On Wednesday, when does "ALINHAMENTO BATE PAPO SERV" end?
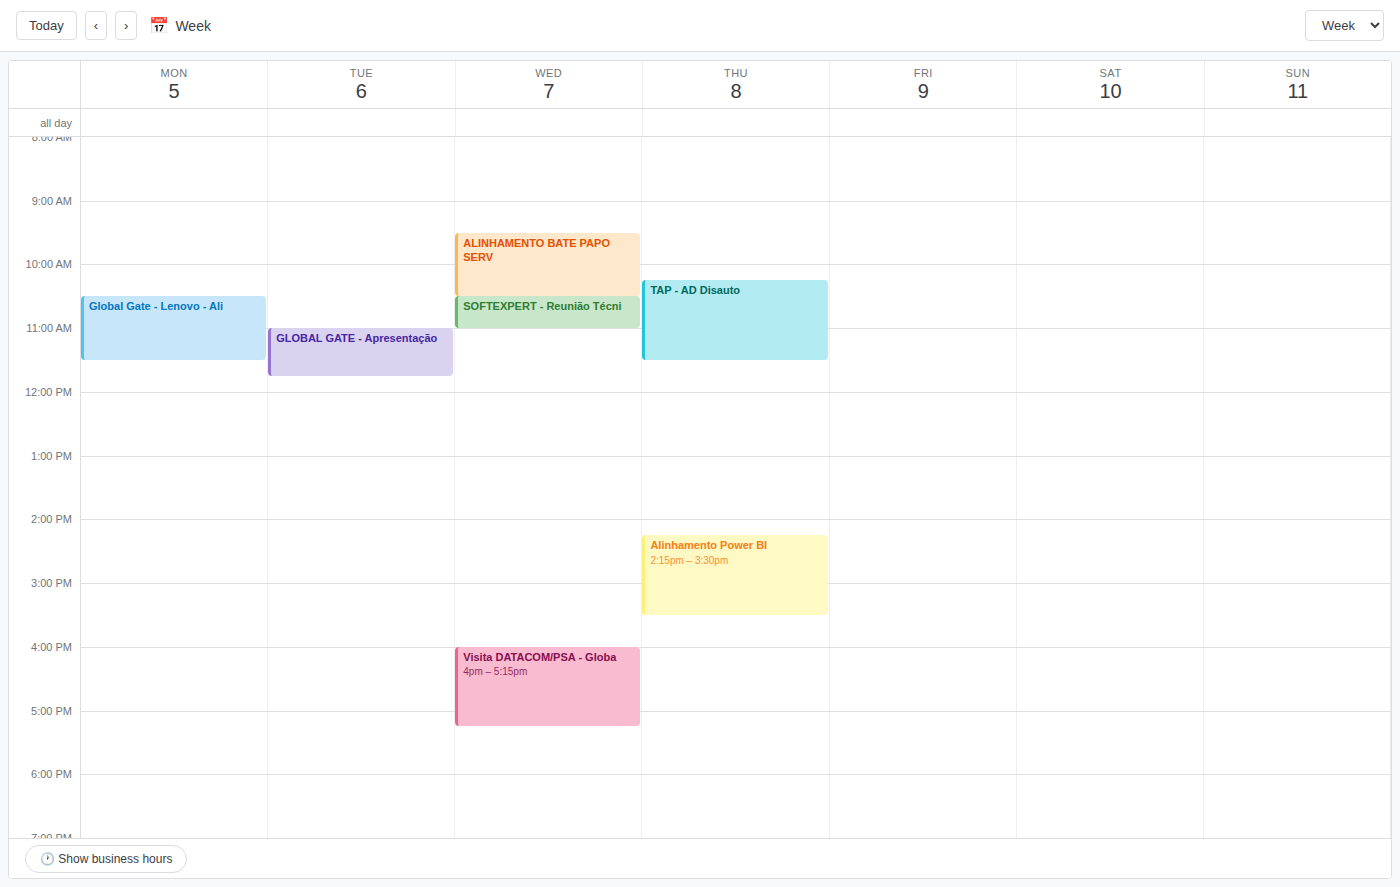
10:30 AM